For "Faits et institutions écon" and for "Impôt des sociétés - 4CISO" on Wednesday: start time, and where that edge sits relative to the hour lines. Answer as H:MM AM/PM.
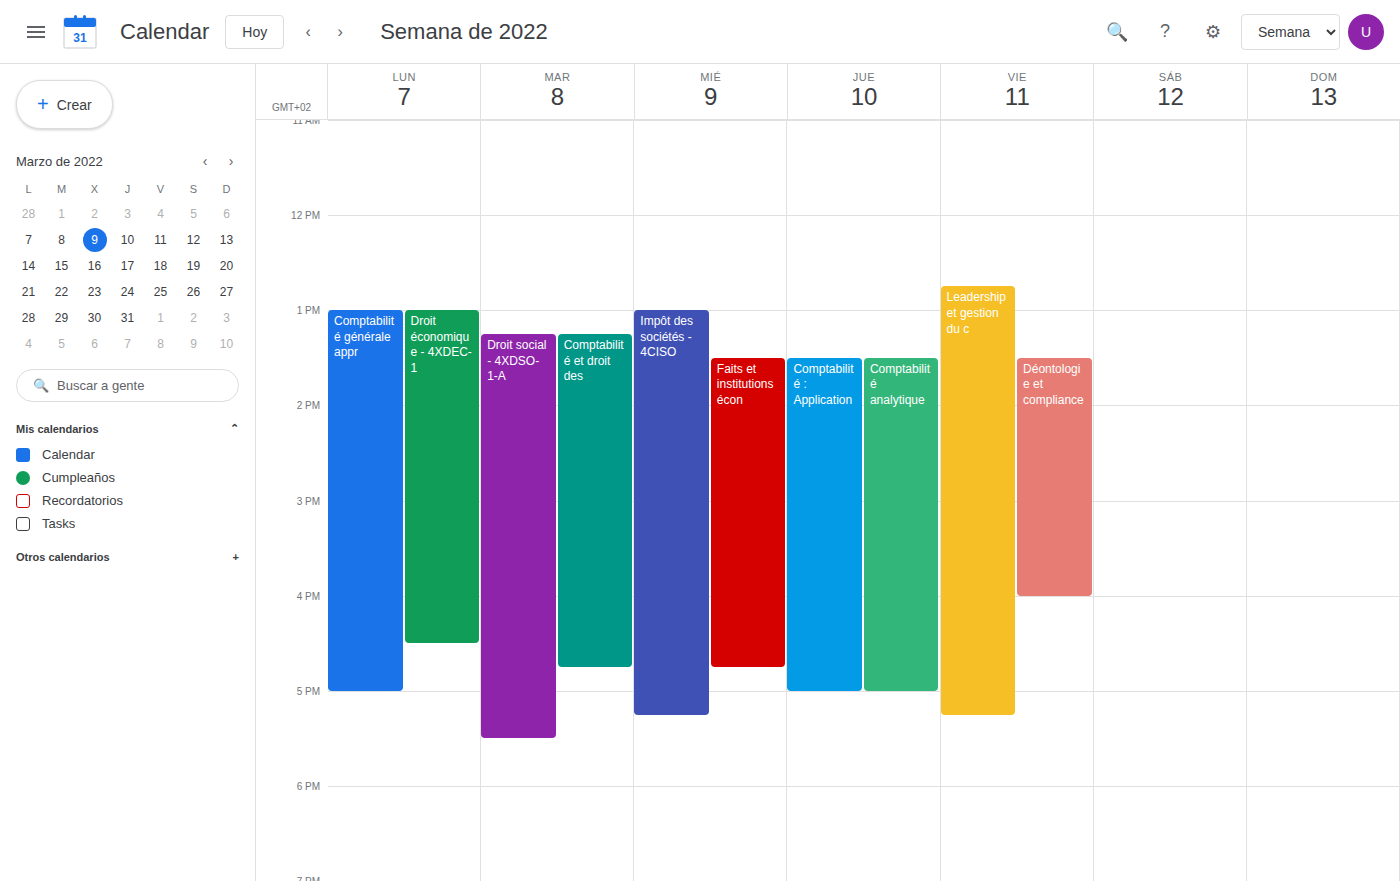
"Faits et institutions écon": 1:30 PM, halfway between the 1 PM and 2 PM lines. "Impôt des sociétés - 4CISO": 1:00 PM, exactly on the 1 PM line.